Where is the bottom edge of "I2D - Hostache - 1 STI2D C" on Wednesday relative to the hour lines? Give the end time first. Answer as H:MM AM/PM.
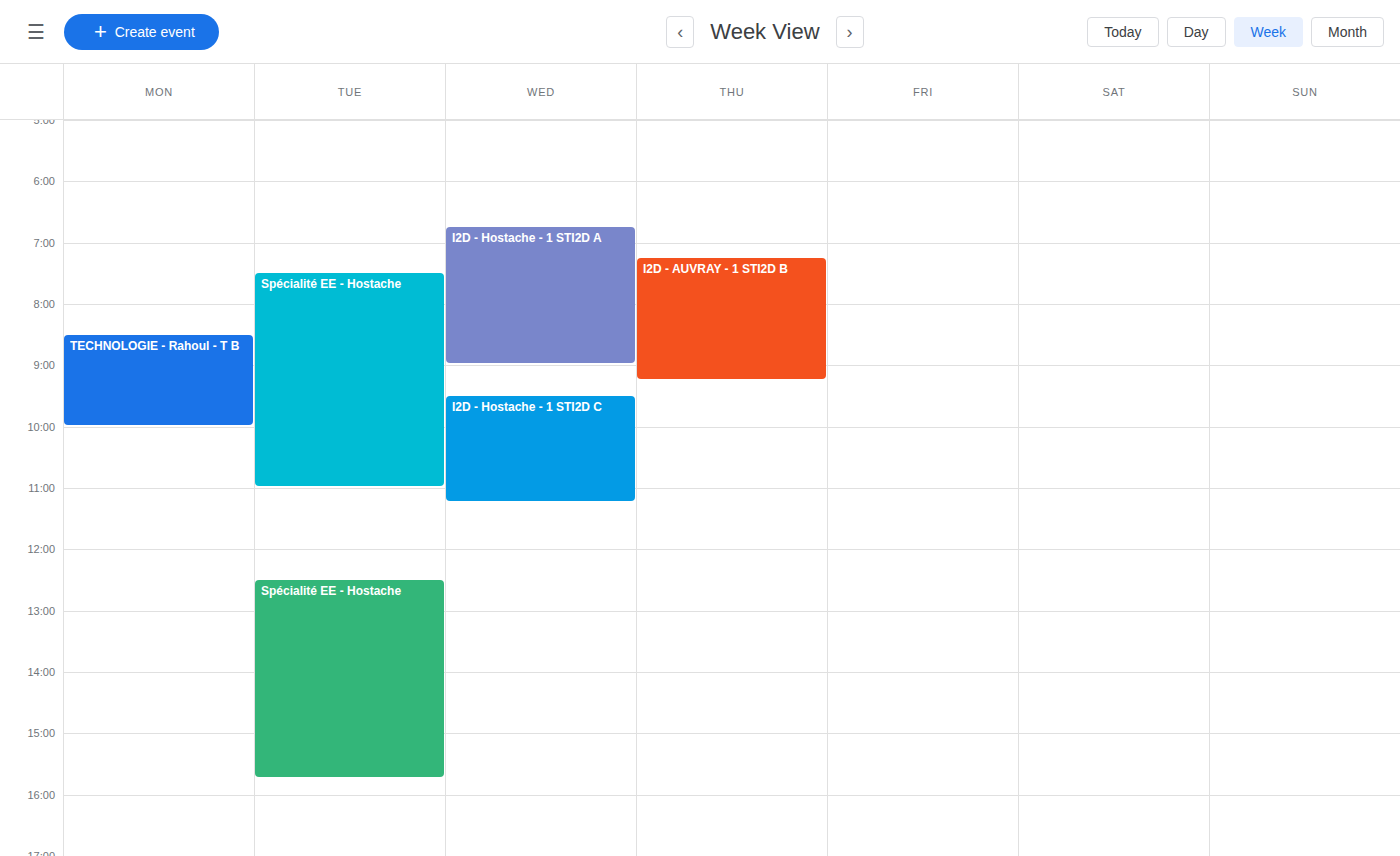
11:15 AM -- neither: a quarter of the way from the 11 AM line to the 12 PM line.